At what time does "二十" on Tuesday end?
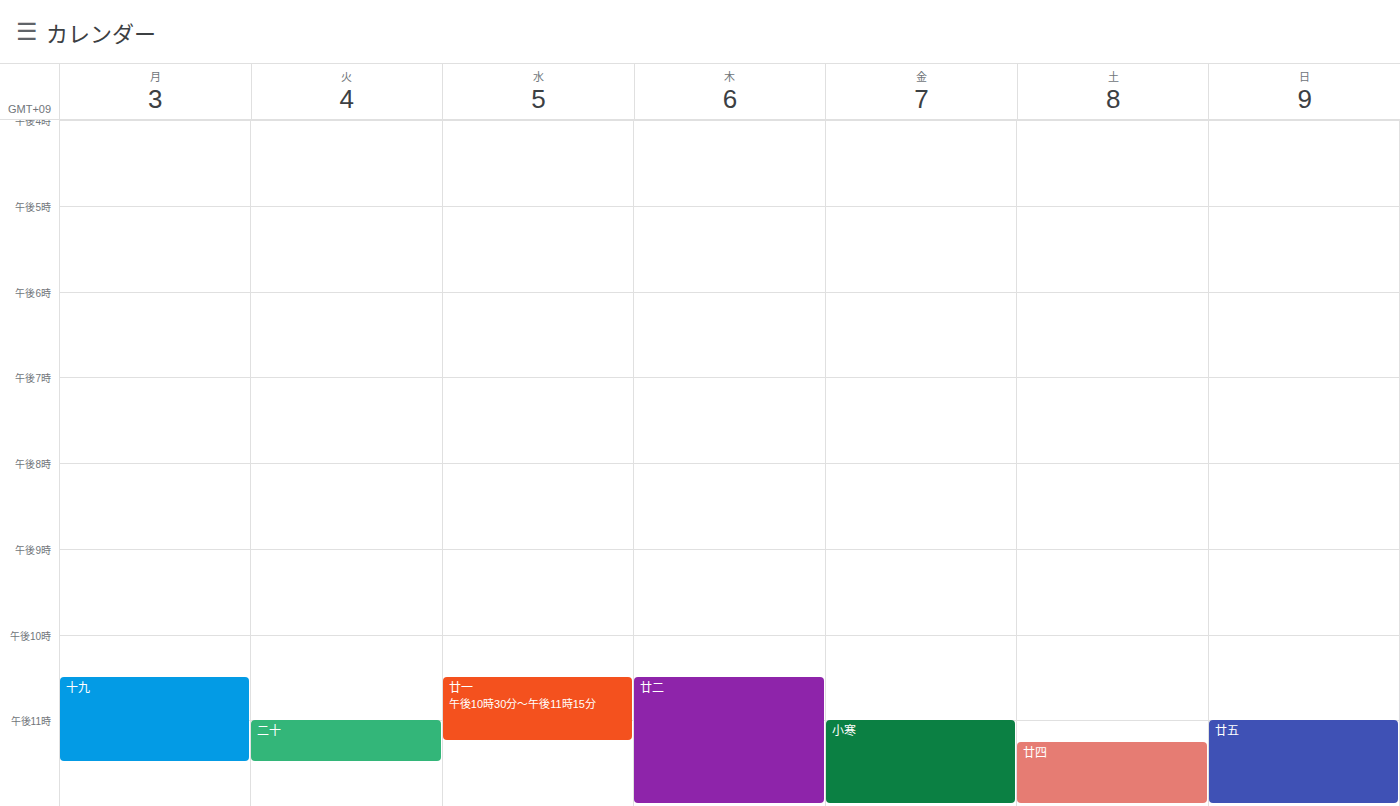
11:30 PM